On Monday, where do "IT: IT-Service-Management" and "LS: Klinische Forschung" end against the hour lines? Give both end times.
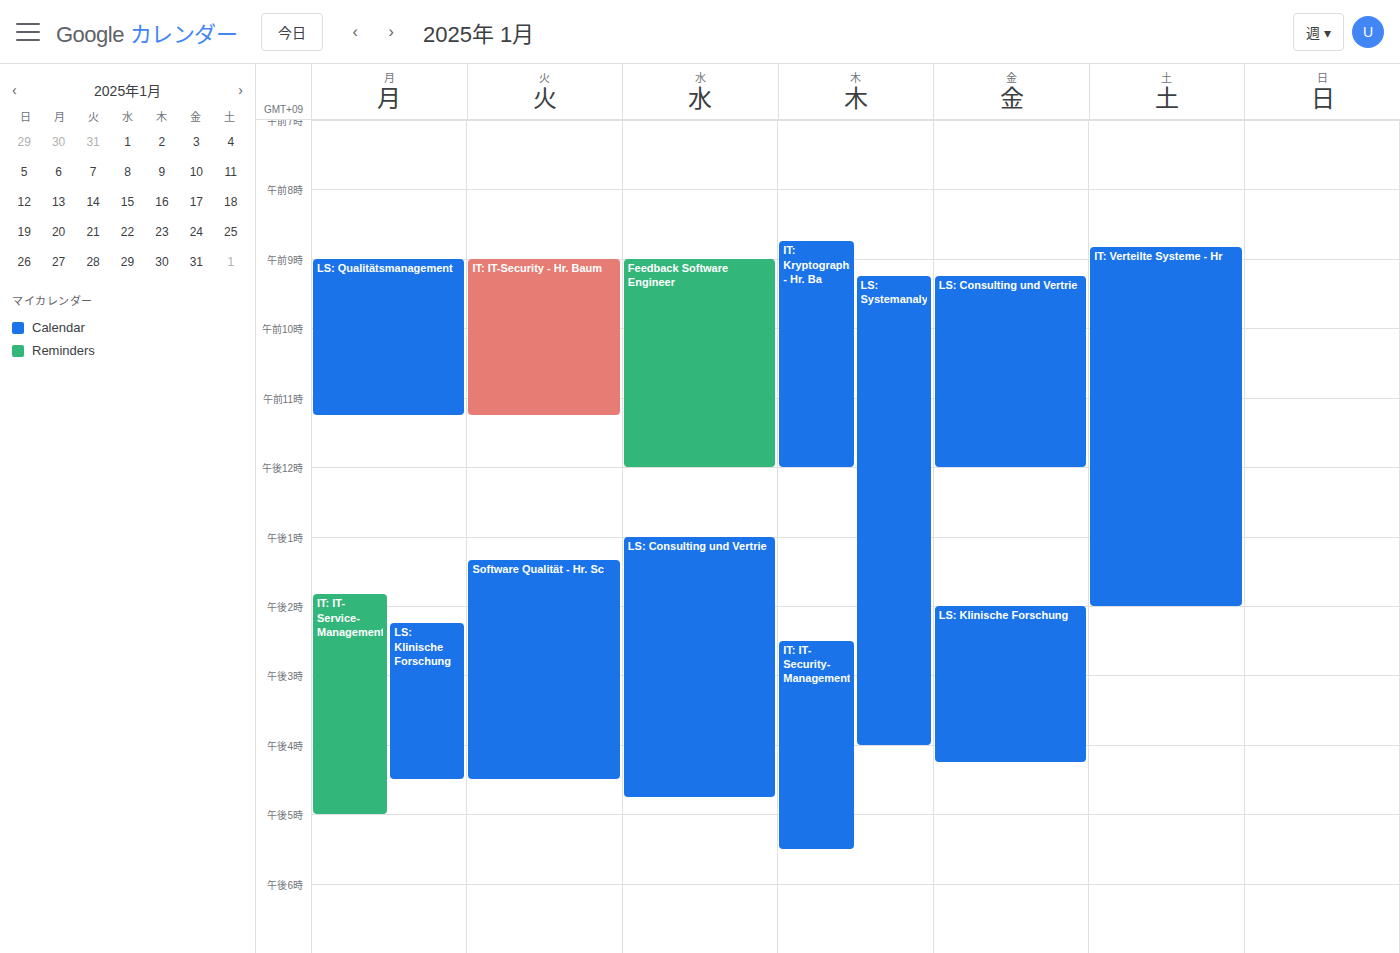
"IT: IT-Service-Management": 5:00 PM, exactly on the 5 PM line. "LS: Klinische Forschung": 4:30 PM, halfway between the 4 PM and 5 PM lines.